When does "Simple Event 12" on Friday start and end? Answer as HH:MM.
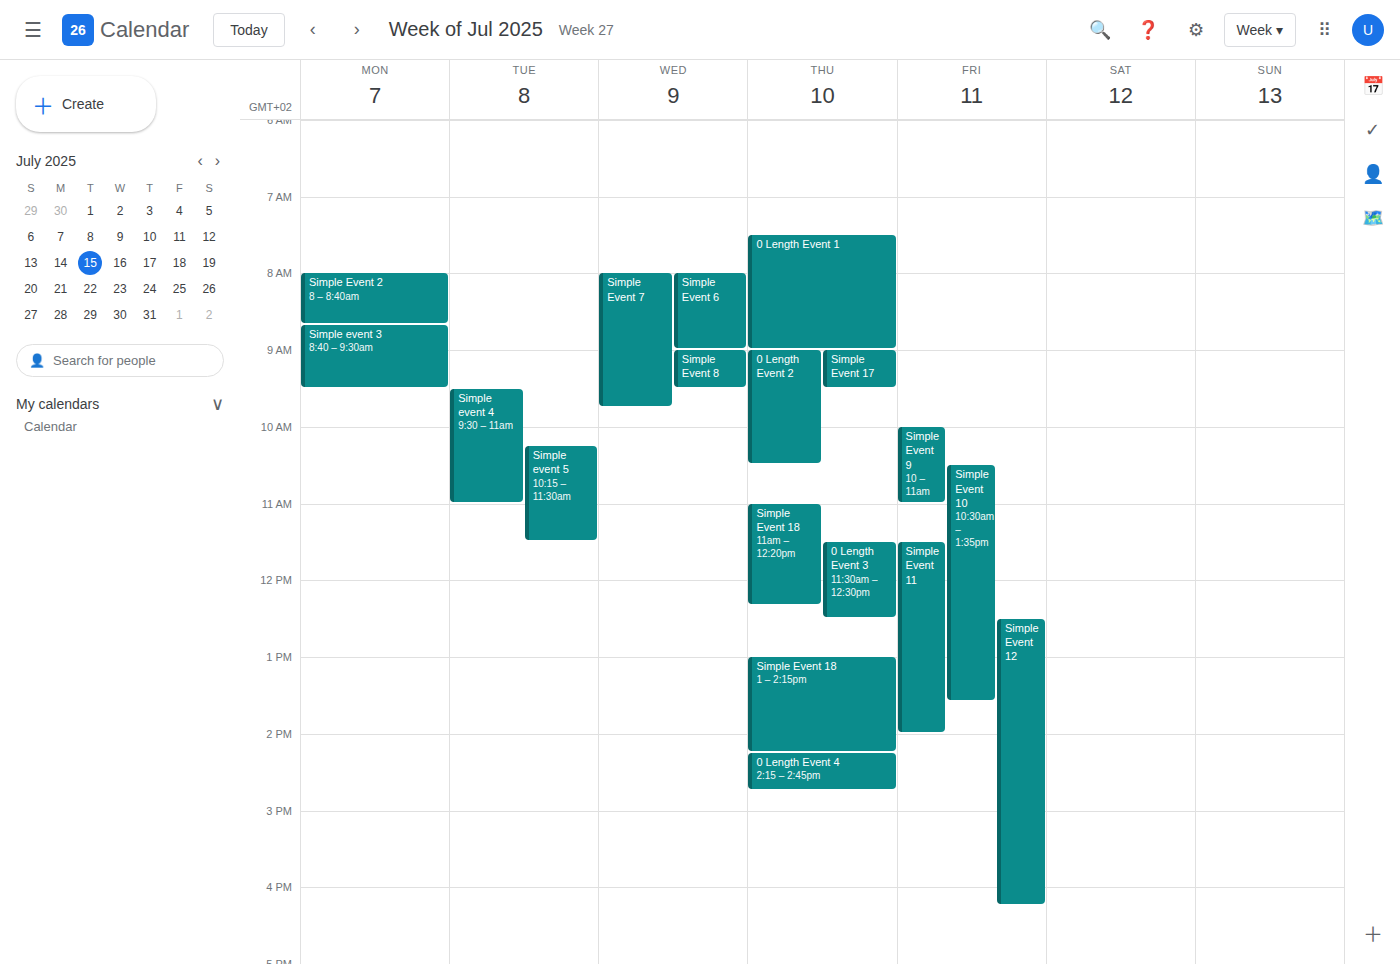
12:30 to 16:15